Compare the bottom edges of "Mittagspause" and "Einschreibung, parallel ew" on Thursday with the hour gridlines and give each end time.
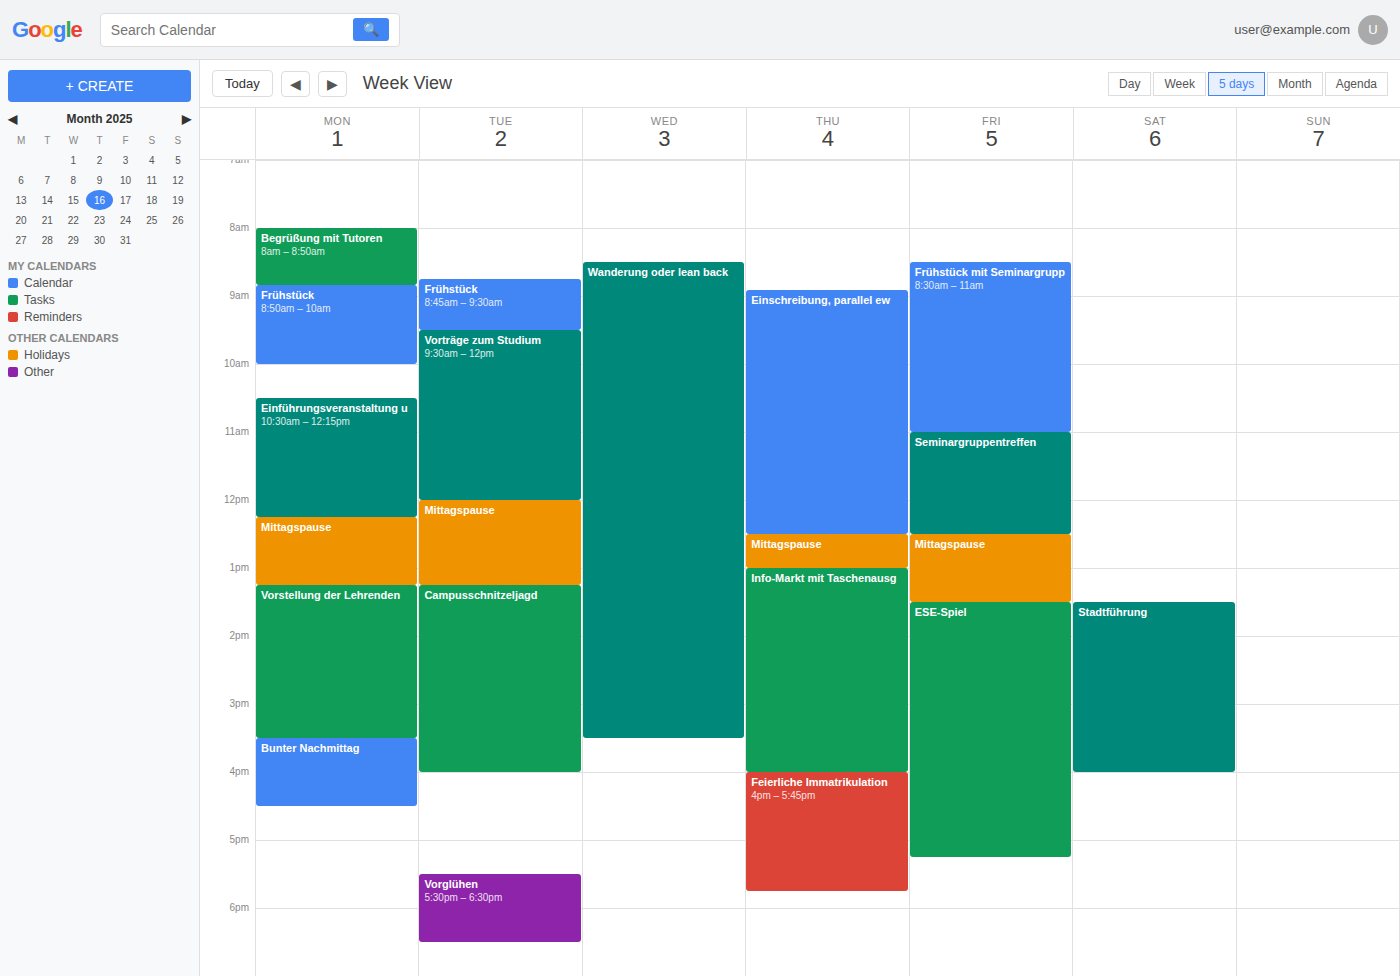
"Mittagspause": 1:00 PM, exactly on the 1 PM line. "Einschreibung, parallel ew": 12:30 PM, halfway between the 12 PM and 1 PM lines.